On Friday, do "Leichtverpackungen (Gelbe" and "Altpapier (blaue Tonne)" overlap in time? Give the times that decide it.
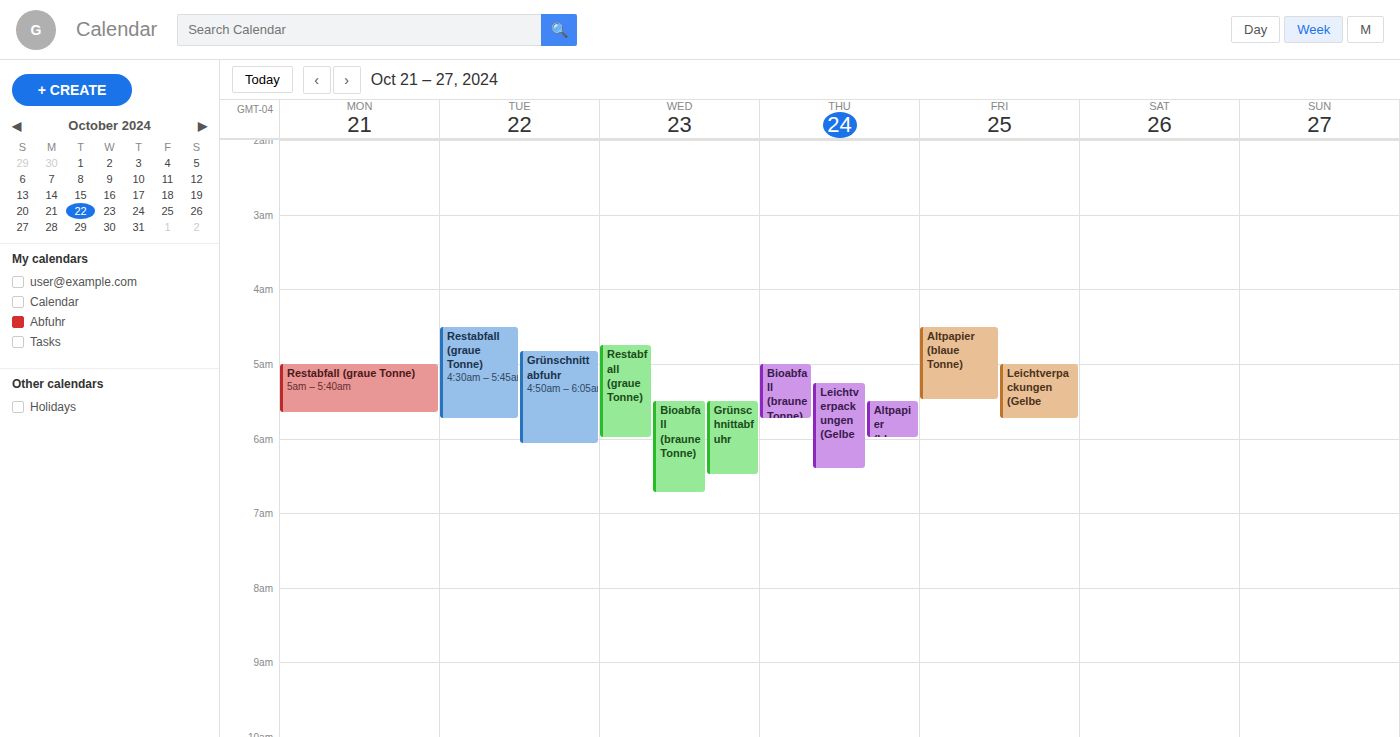
"Leichtverpackungen (Gelbe" starts at 5:00 AM, before "Altpapier (blaue Tonne)" ends at 5:30 AM -- they overlap.